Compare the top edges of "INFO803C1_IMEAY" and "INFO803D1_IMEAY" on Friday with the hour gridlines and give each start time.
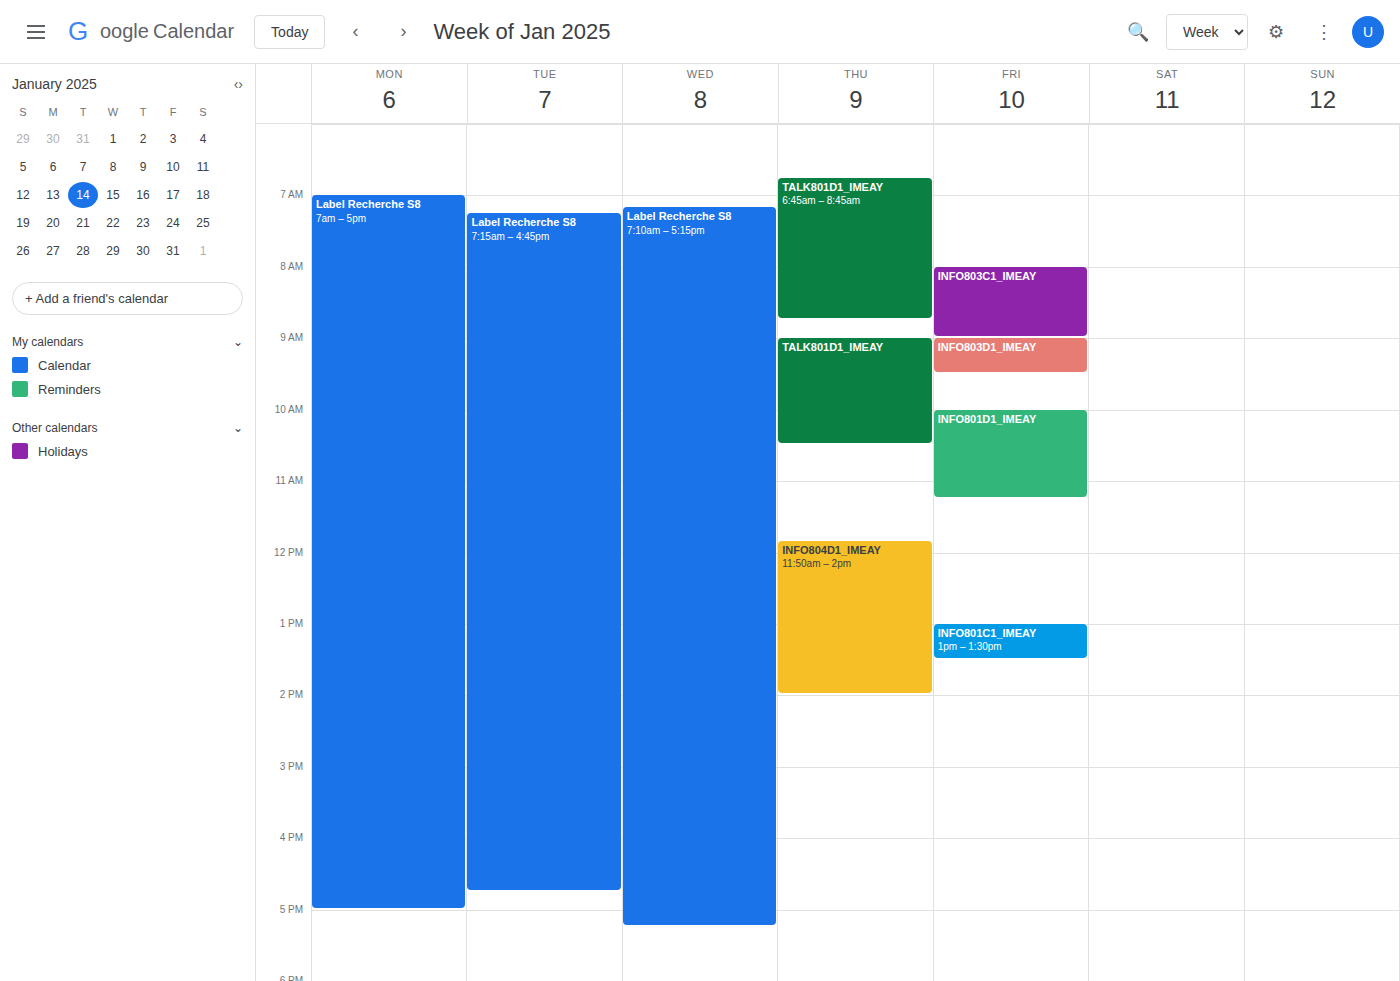
"INFO803C1_IMEAY": 8:00 AM, exactly on the 8 AM line. "INFO803D1_IMEAY": 9:00 AM, exactly on the 9 AM line.